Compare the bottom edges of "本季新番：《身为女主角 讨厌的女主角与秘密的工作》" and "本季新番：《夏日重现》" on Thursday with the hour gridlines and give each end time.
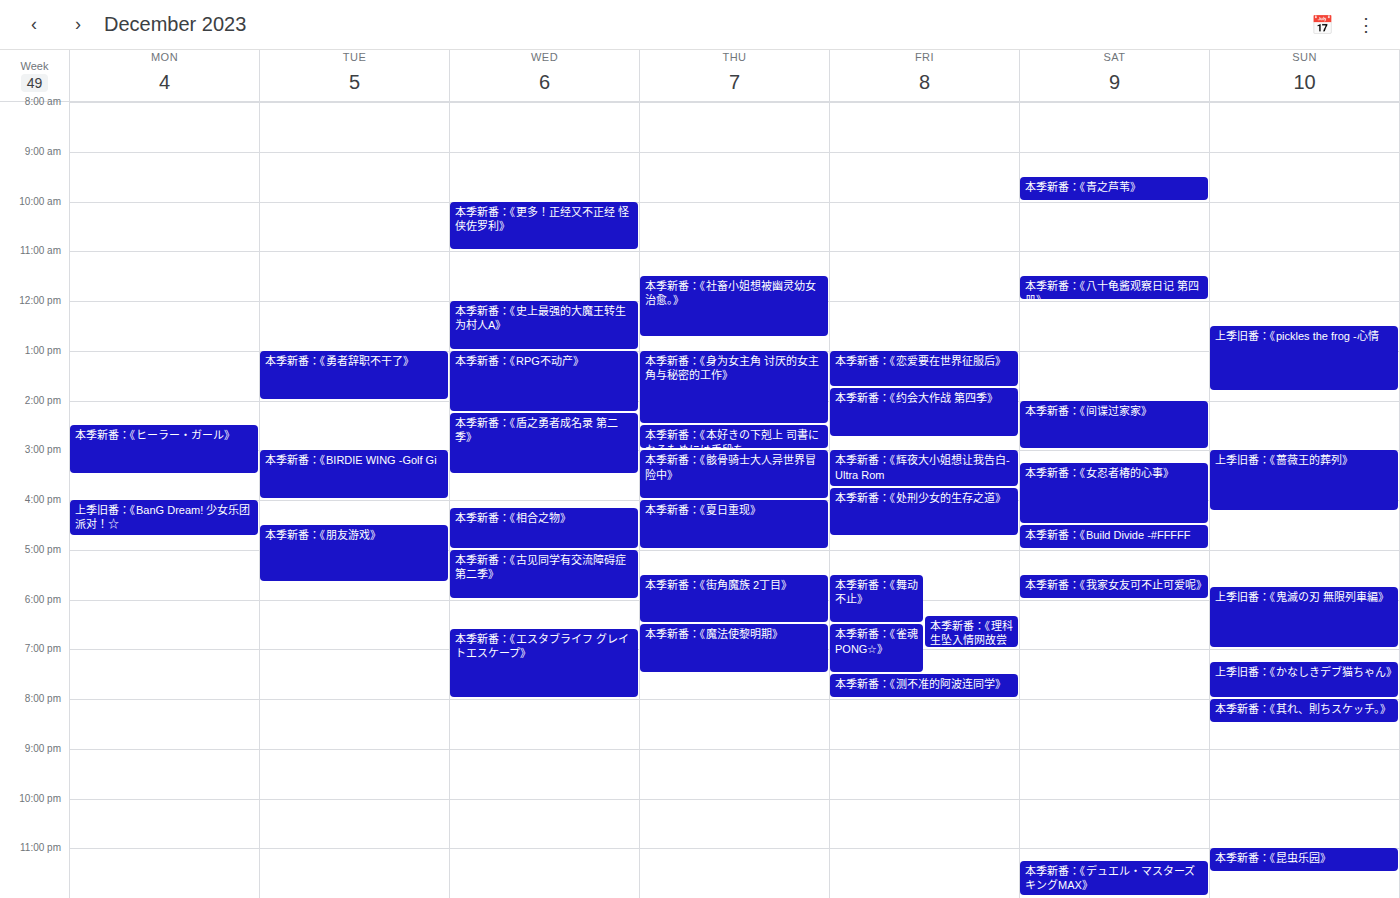
"本季新番：《身为女主角 讨厌的女主角与秘密的工作》": 2:30 PM, halfway between the 2 PM and 3 PM lines. "本季新番：《夏日重现》": 5:00 PM, exactly on the 5 PM line.